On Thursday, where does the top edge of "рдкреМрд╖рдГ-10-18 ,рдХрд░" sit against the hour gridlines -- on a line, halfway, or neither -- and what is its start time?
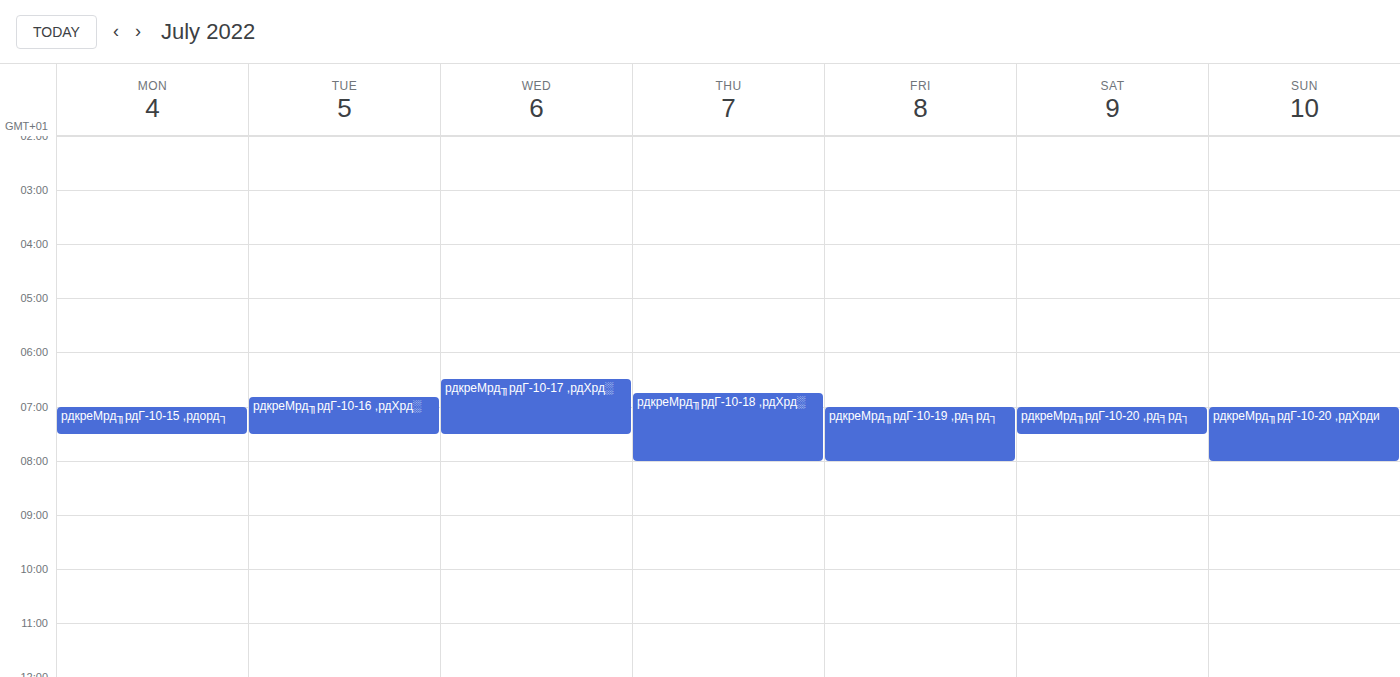
6:45 AM -- neither: three quarters of the way from the 6 AM line to the 7 AM line.